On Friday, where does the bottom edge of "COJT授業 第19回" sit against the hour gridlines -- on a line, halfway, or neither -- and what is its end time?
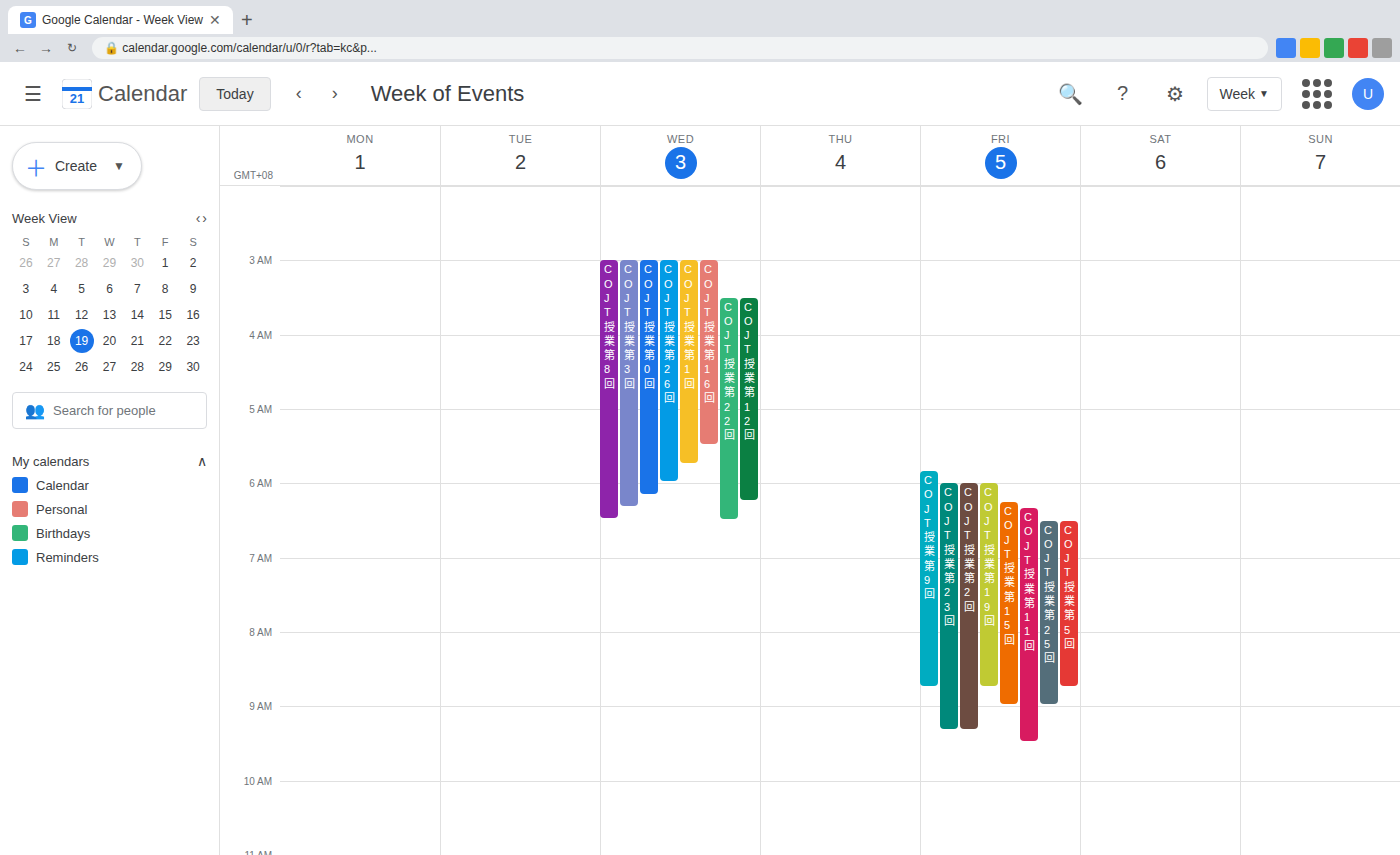
8:45 AM -- neither: three quarters of the way from the 8 AM line to the 9 AM line.